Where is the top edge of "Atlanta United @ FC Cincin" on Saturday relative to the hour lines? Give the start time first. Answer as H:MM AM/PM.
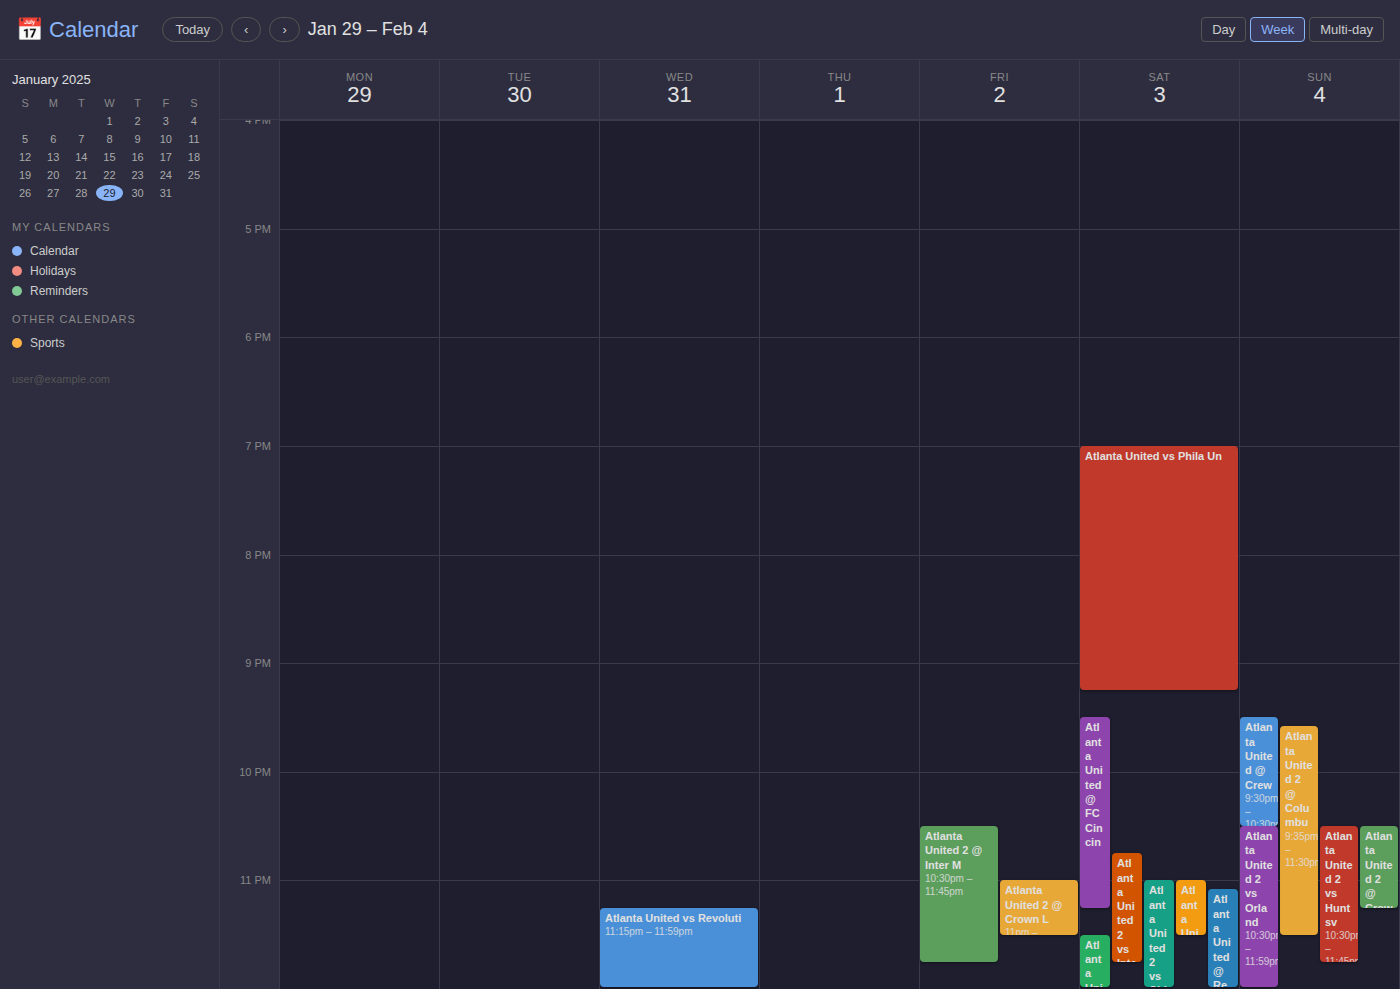
9:30 PM -- halfway between the 9 PM and 10 PM lines.